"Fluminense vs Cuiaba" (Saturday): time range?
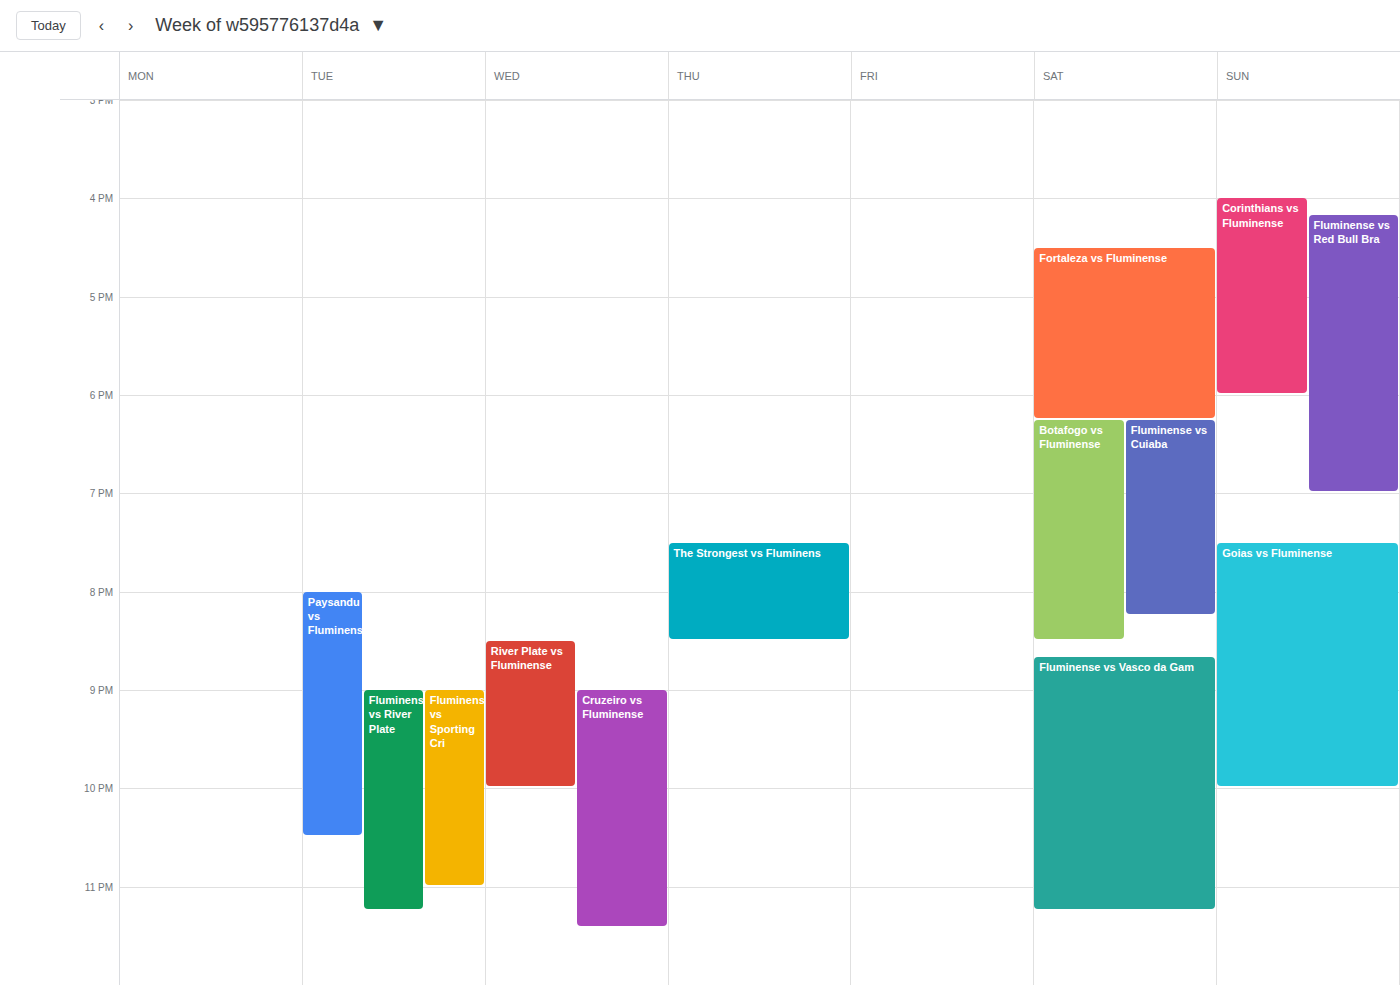
6:15 PM to 8:15 PM